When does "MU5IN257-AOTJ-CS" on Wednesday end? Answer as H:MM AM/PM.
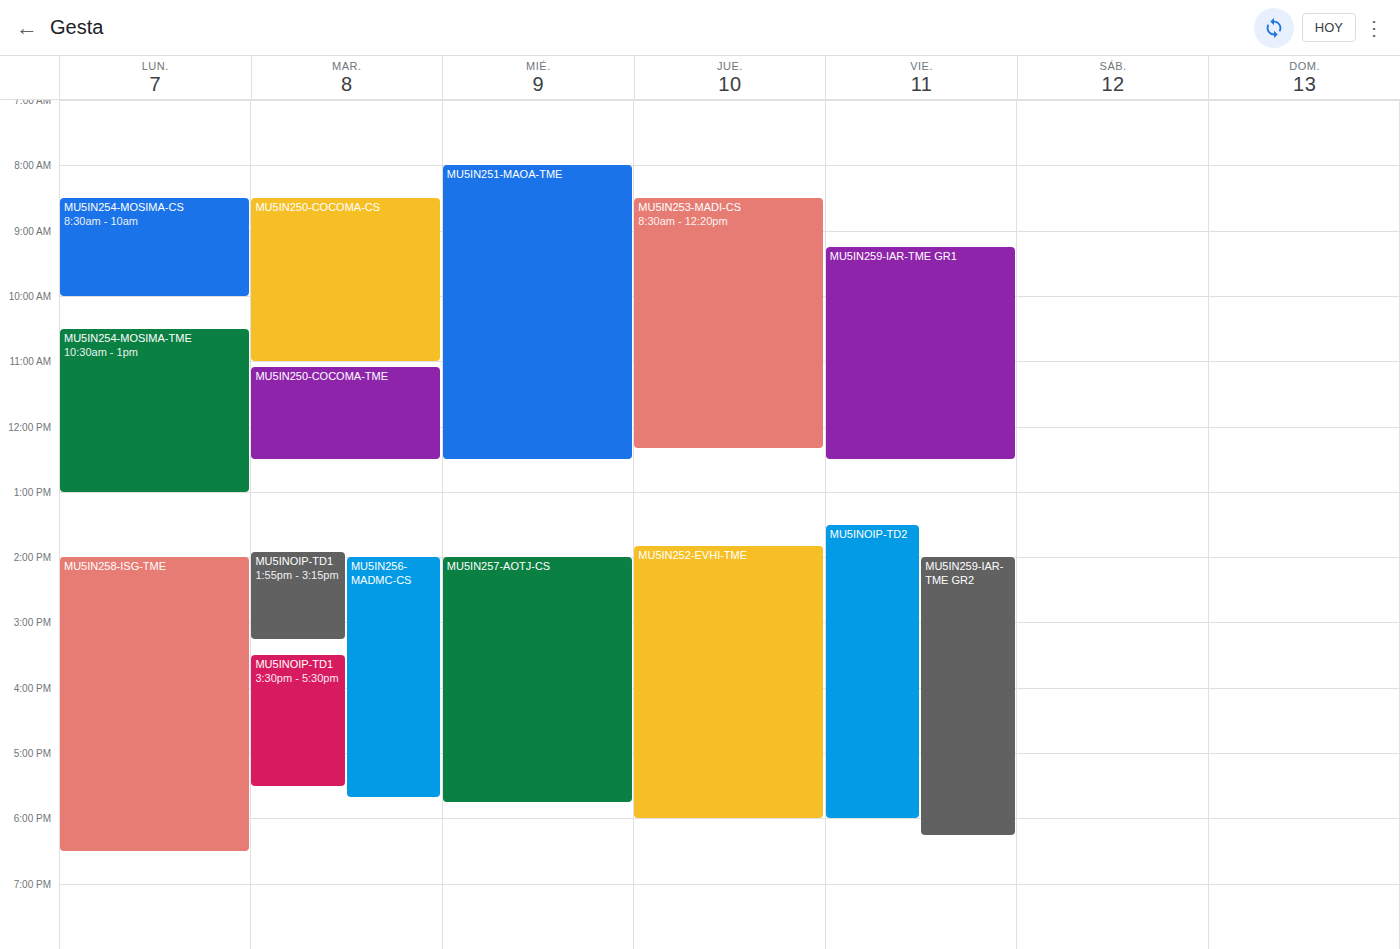
5:45 PM